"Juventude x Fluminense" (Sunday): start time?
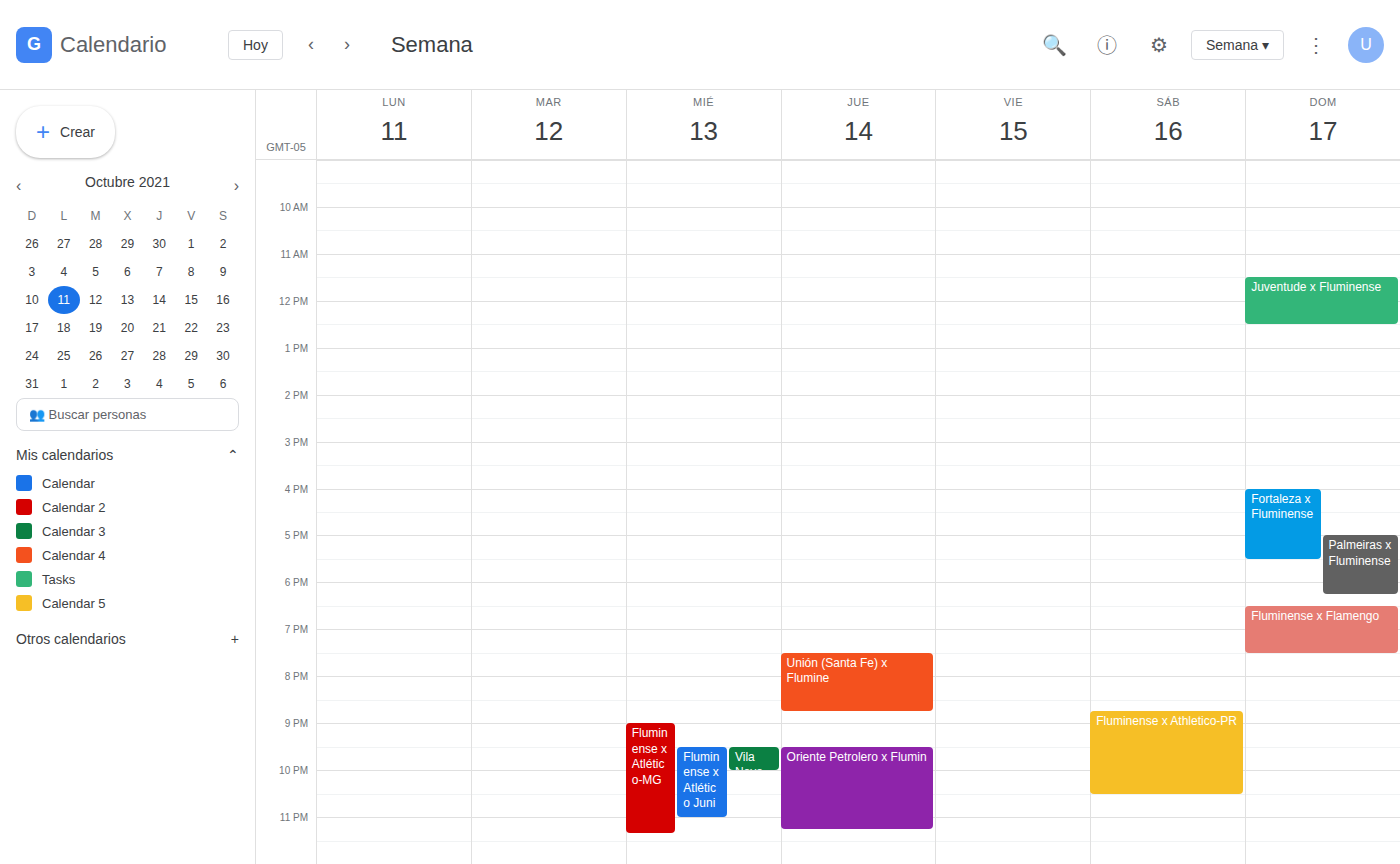
11:30